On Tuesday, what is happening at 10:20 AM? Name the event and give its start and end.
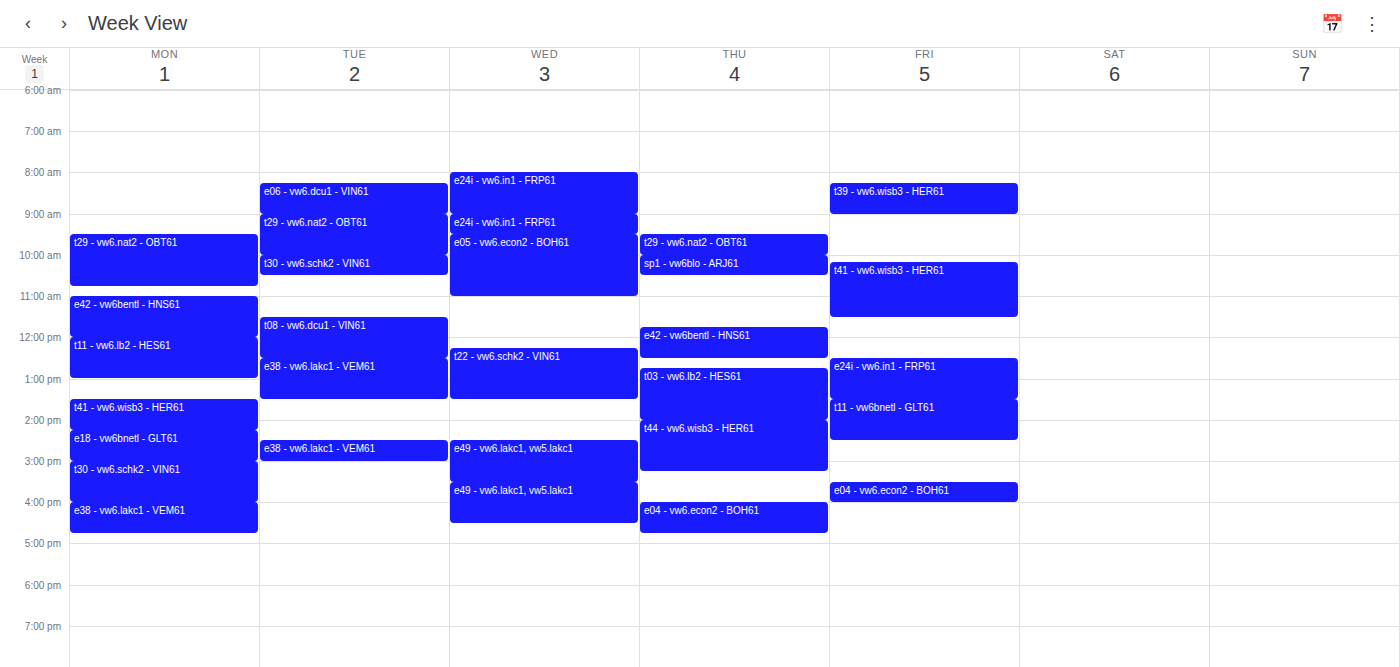
"t30 - vw6.schk2 - VIN61", 10:00 AM to 10:30 AM